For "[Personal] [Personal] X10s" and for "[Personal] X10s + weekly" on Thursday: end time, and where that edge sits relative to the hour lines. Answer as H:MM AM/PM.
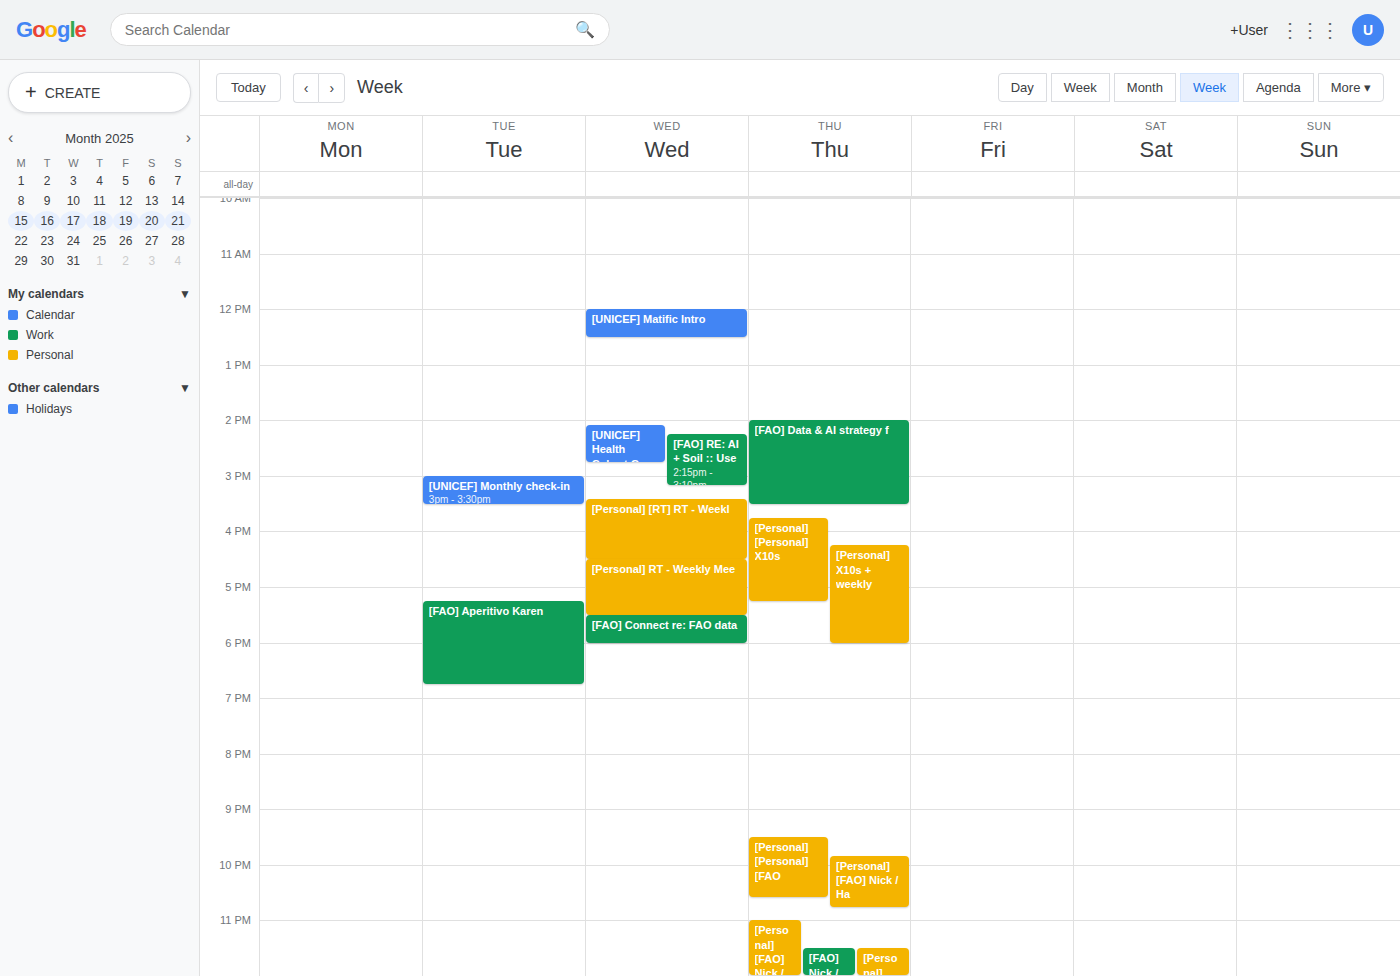
"[Personal] [Personal] X10s": 5:15 PM, neither: a quarter of the way from the 5 PM line to the 6 PM line. "[Personal] X10s + weekly": 6:00 PM, exactly on the 6 PM line.